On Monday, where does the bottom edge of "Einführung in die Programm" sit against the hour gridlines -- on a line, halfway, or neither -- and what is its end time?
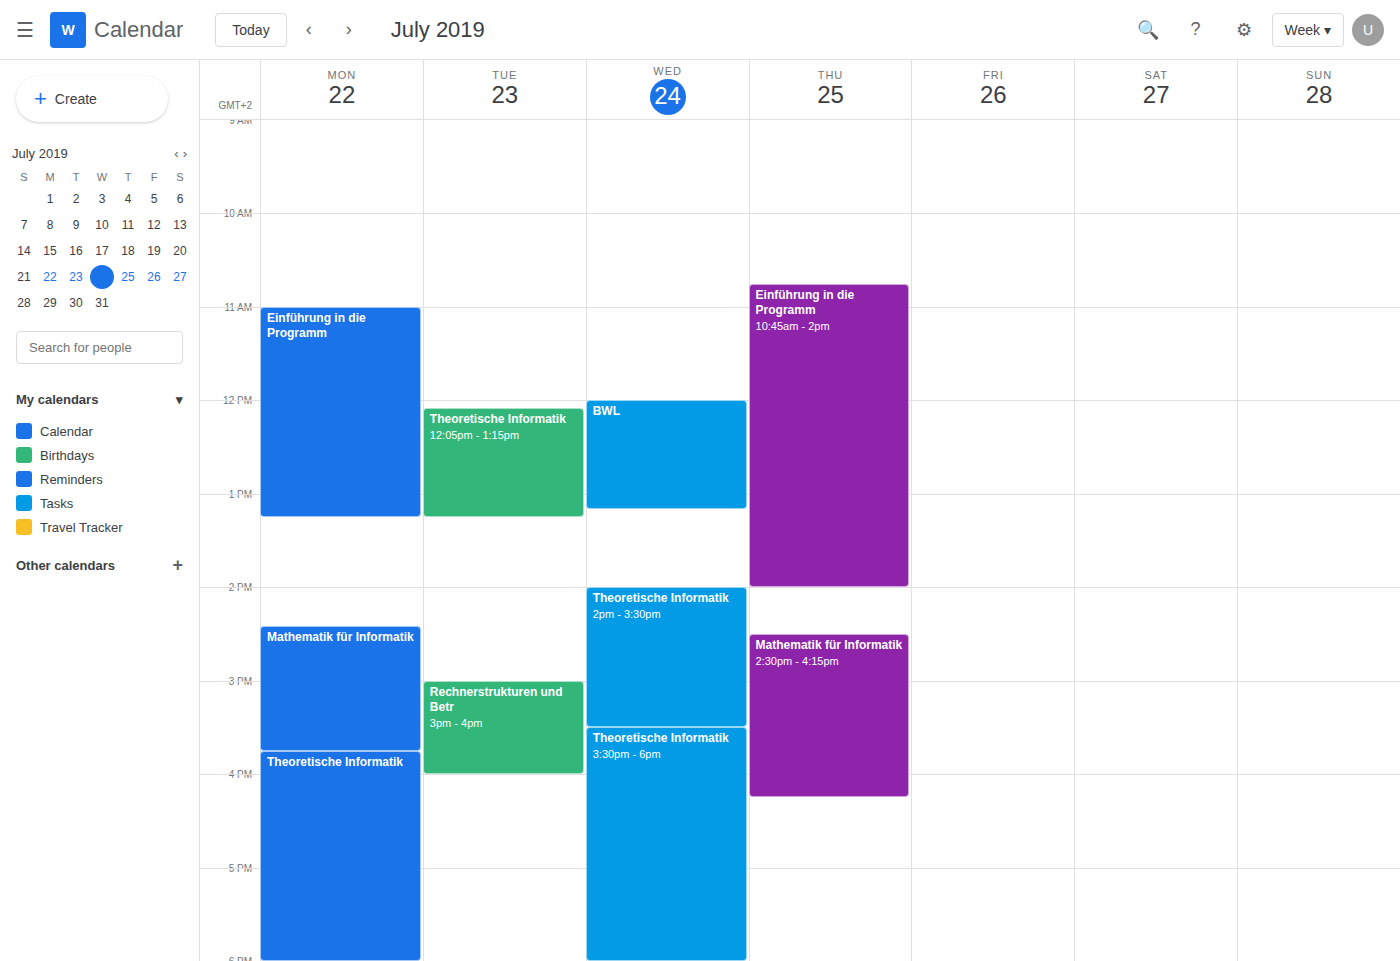
1:15 PM -- neither: a quarter of the way from the 1 PM line to the 2 PM line.